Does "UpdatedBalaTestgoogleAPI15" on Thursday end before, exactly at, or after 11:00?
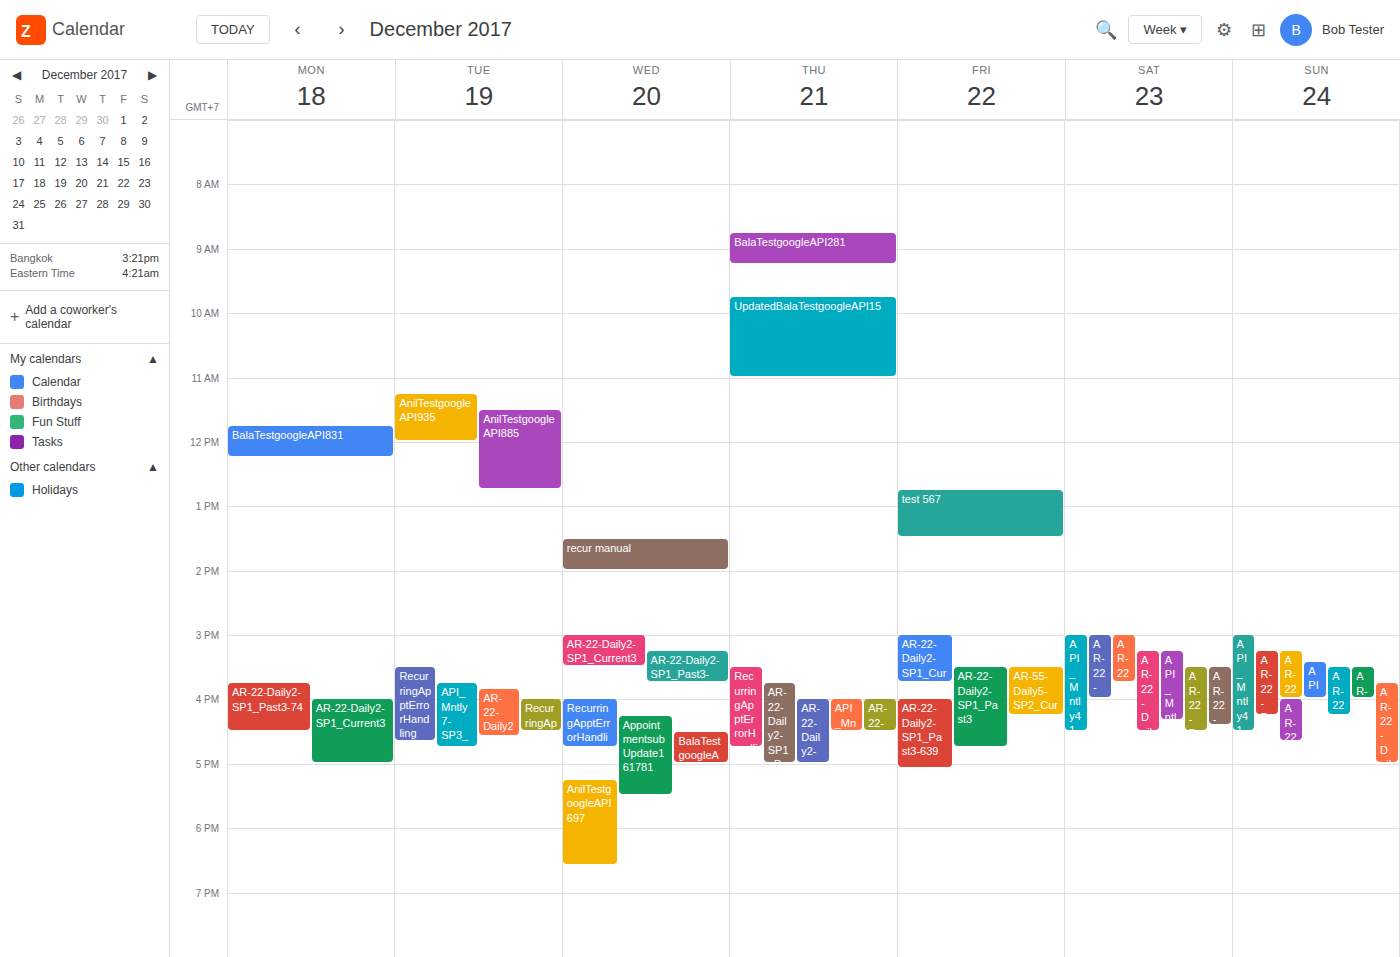
11:00 -- exactly at 11:00, on the 11:00 line.